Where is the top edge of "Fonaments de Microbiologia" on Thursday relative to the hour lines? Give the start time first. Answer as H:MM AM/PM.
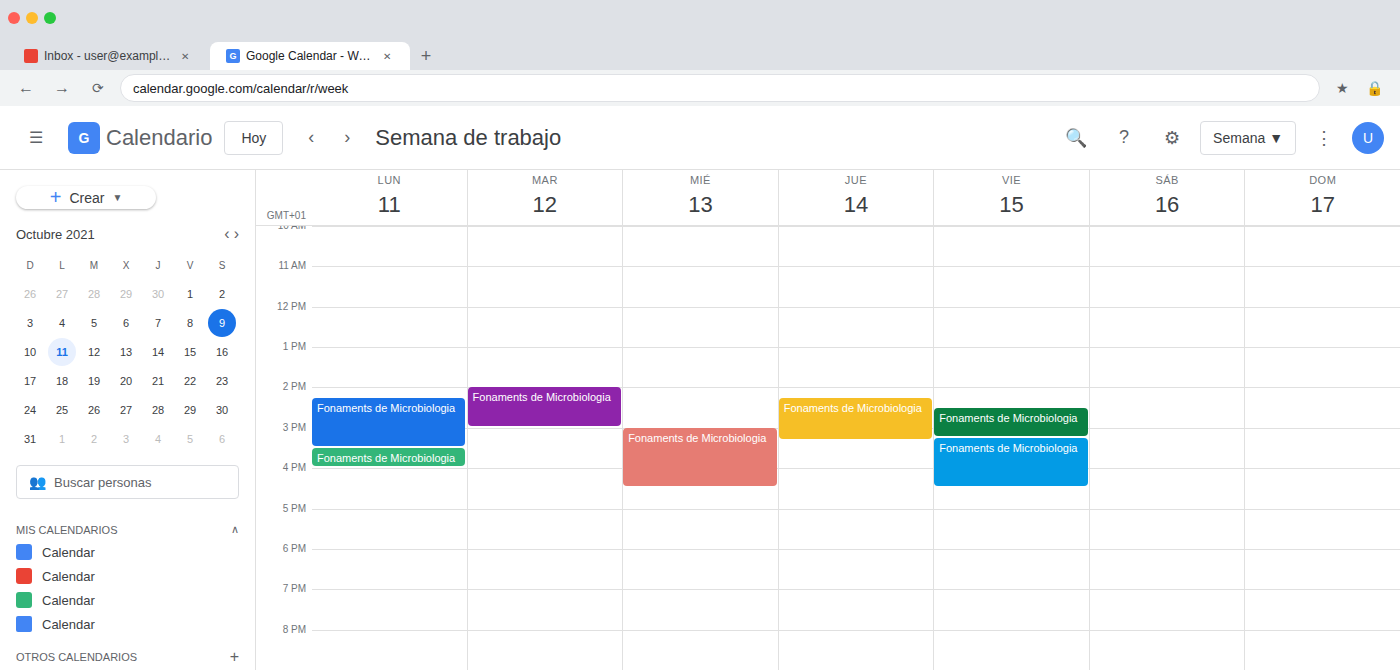
2:15 PM -- neither: a quarter of the way from the 2 PM line to the 3 PM line.